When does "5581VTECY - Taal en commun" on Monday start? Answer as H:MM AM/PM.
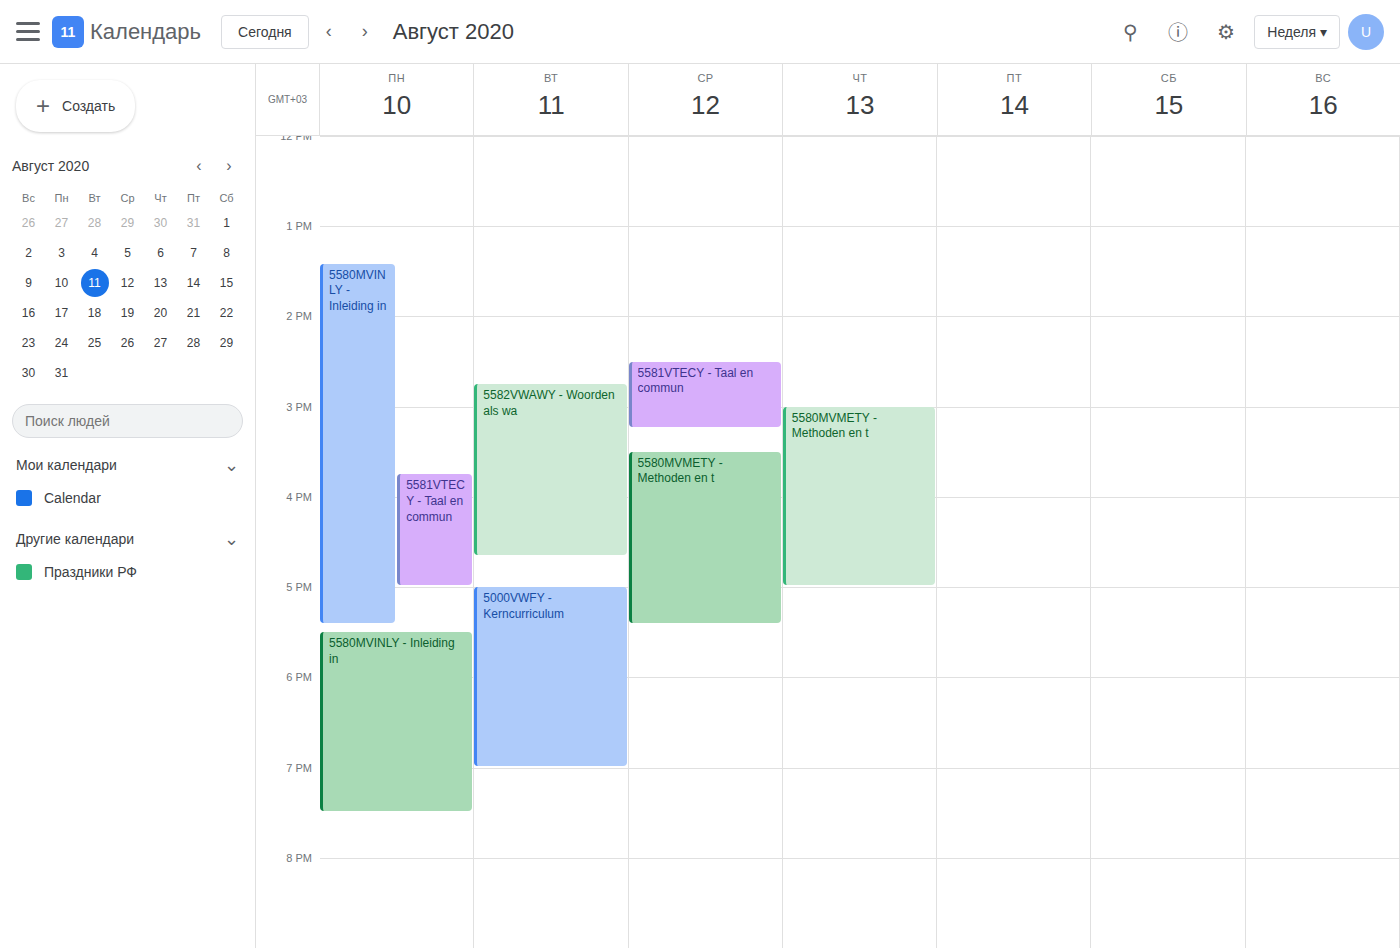
3:45 PM